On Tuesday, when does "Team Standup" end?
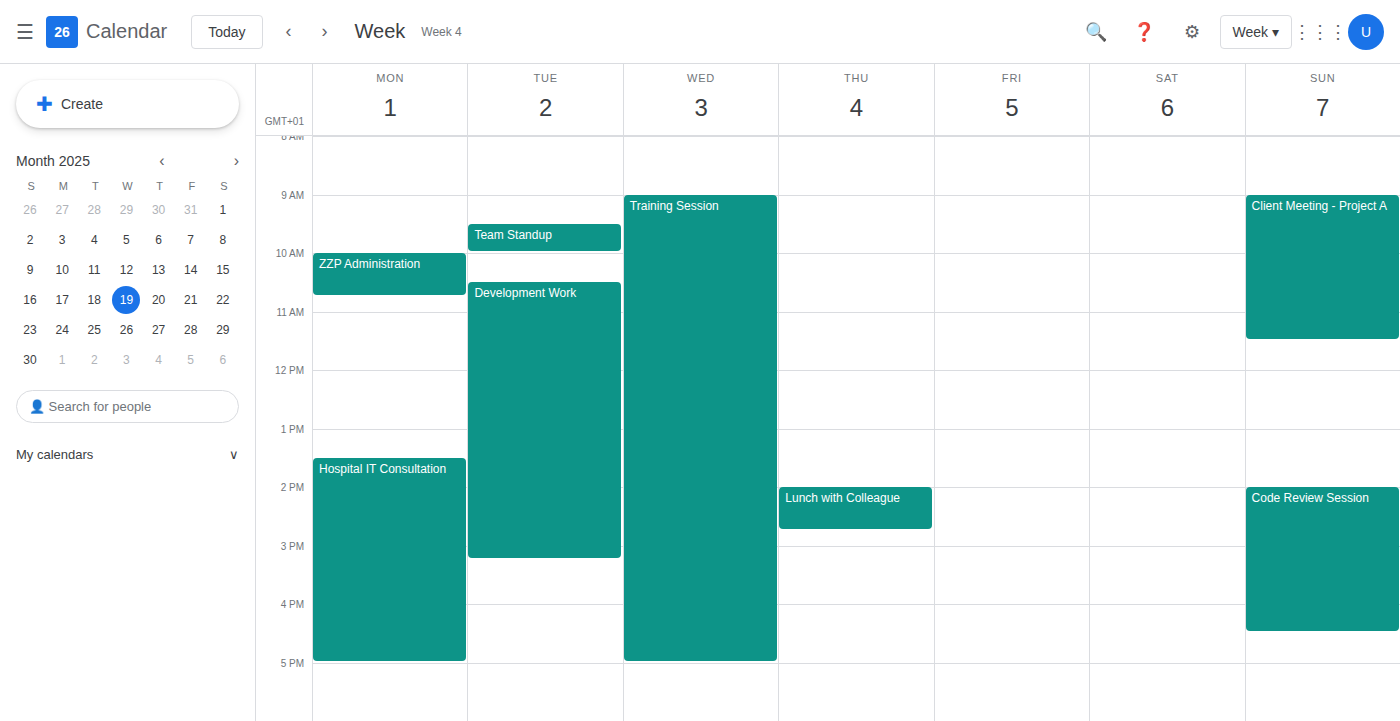
10:00 AM